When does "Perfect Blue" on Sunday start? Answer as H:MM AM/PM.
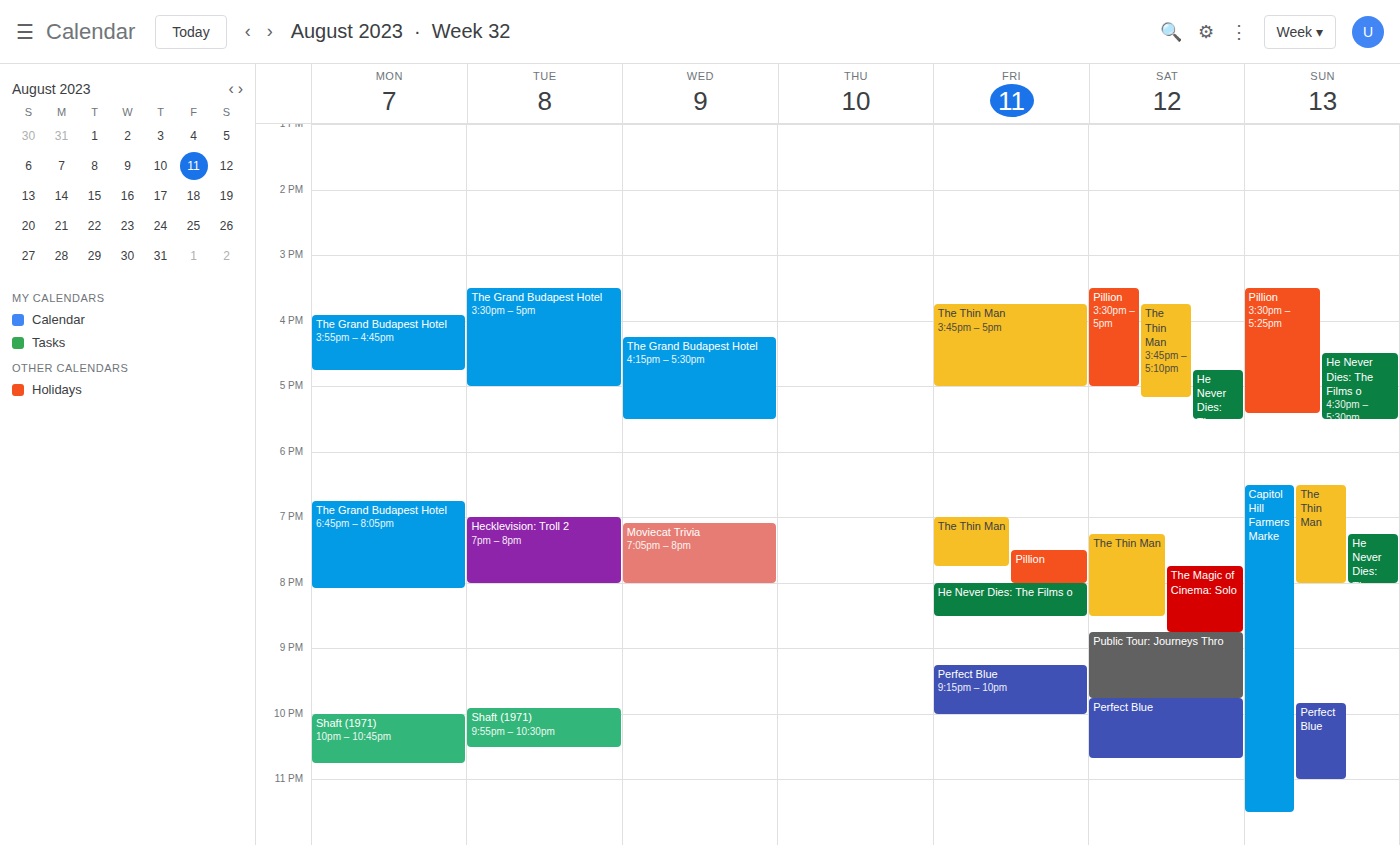
9:50 PM